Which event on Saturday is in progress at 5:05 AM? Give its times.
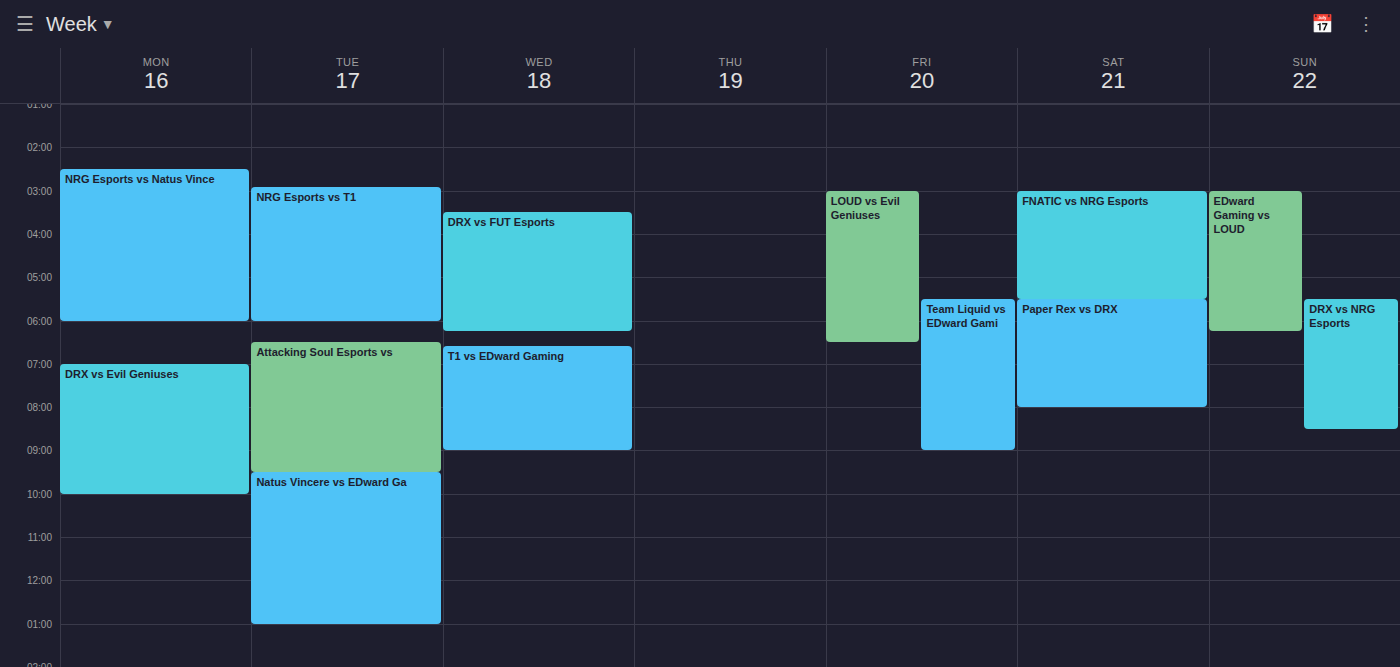
"FNATIC vs NRG Esports", 3:00 AM to 5:30 AM